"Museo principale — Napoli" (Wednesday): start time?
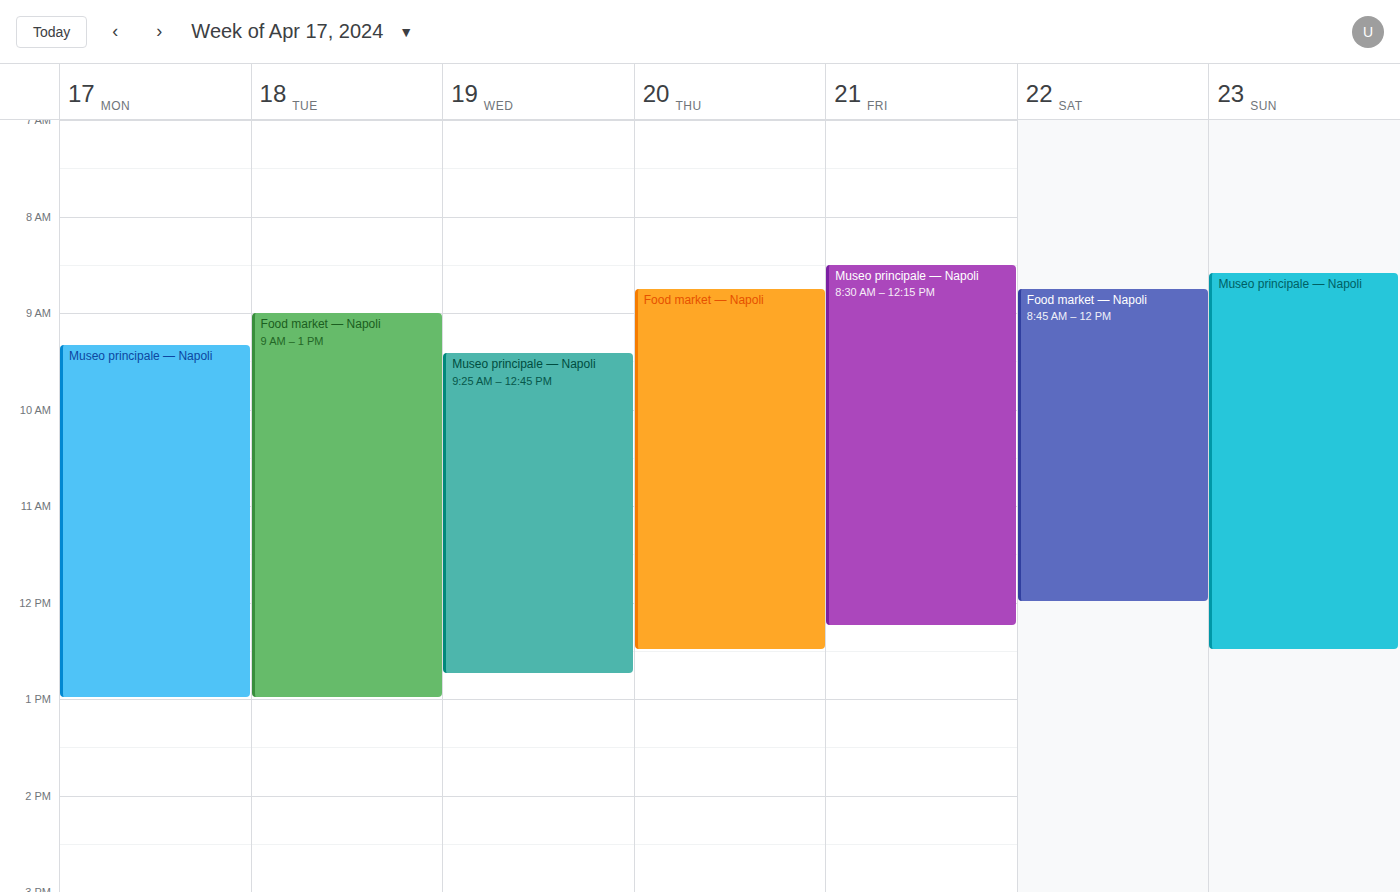
9:25 AM